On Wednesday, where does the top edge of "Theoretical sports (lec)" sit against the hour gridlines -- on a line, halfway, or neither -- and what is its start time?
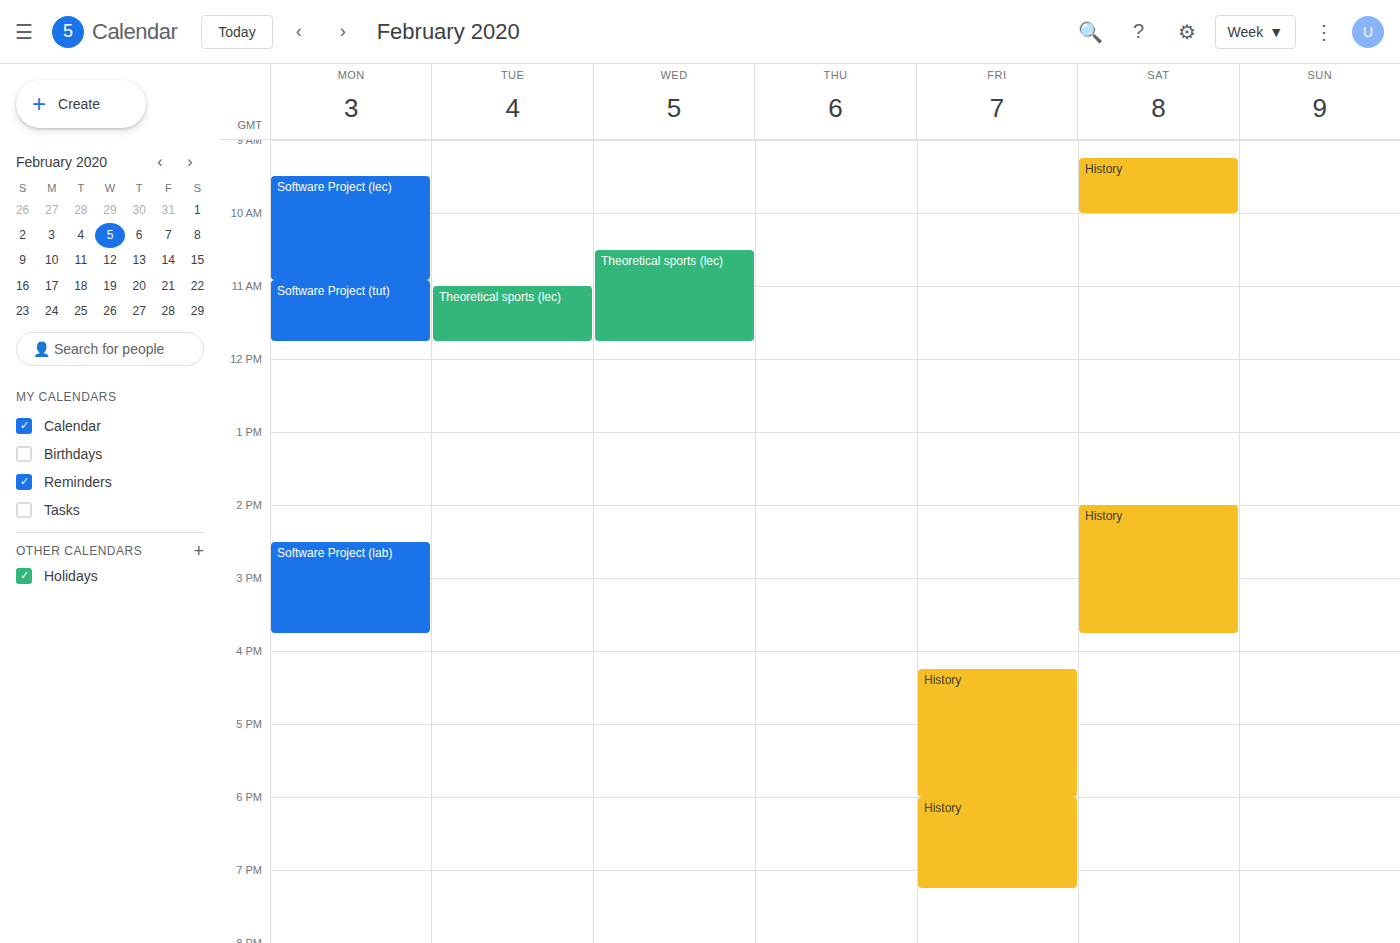
10:30 AM -- halfway between the 10 AM and 11 AM lines.